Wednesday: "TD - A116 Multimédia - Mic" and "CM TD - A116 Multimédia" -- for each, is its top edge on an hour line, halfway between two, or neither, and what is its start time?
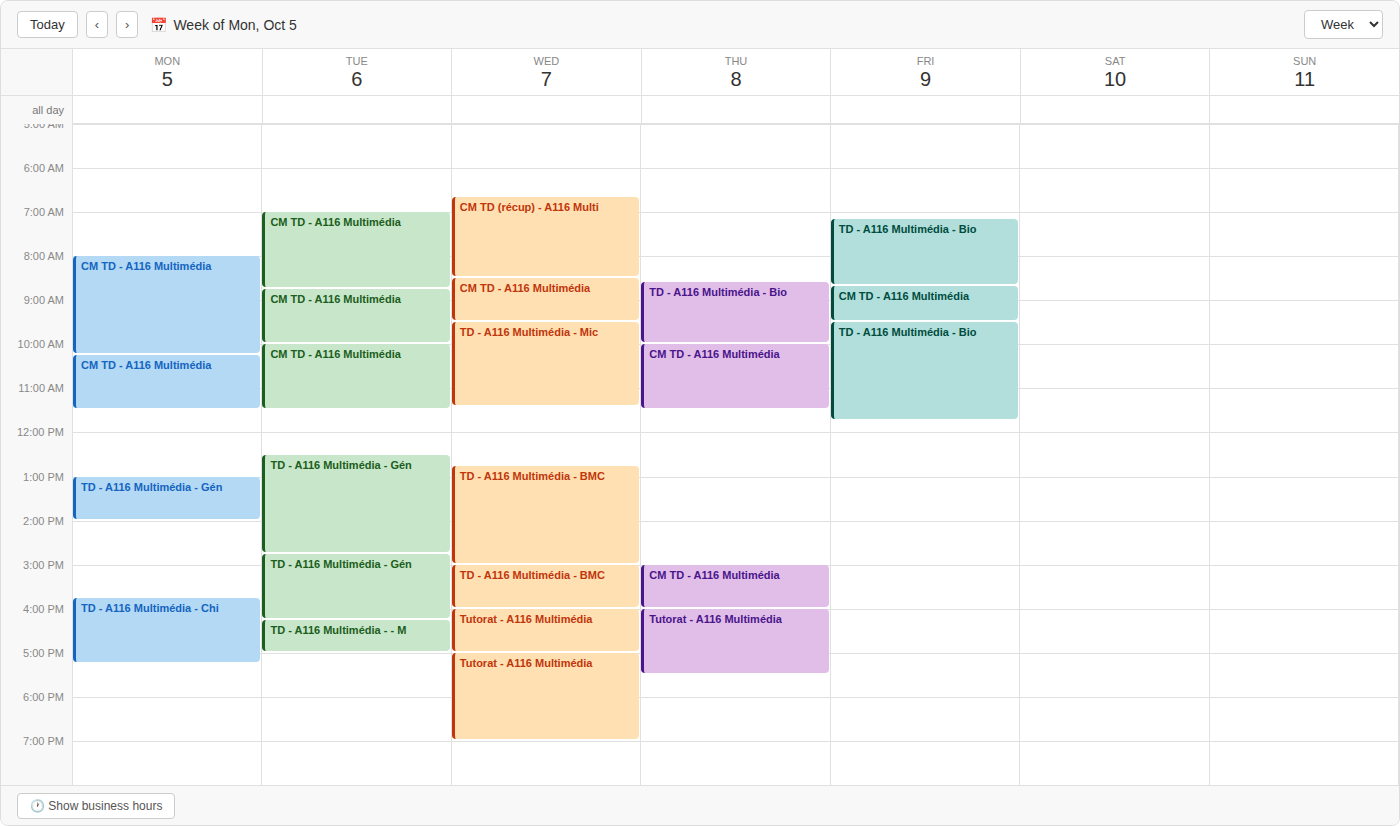
"TD - A116 Multimédia - Mic": 9:30 AM, halfway between the 9 AM and 10 AM lines. "CM TD - A116 Multimédia": 8:30 AM, halfway between the 8 AM and 9 AM lines.